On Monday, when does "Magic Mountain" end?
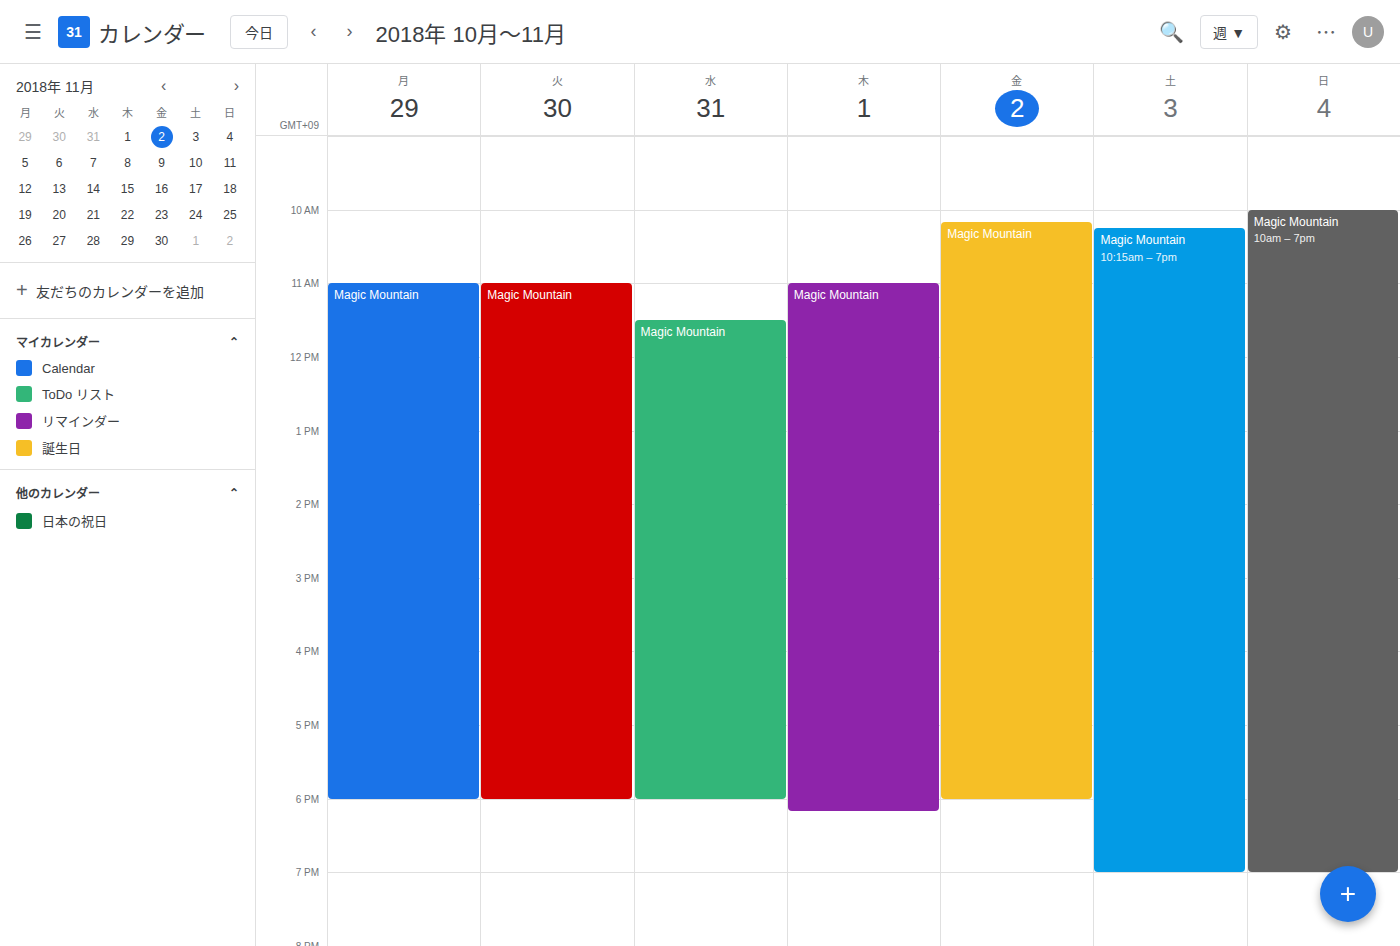
18:00